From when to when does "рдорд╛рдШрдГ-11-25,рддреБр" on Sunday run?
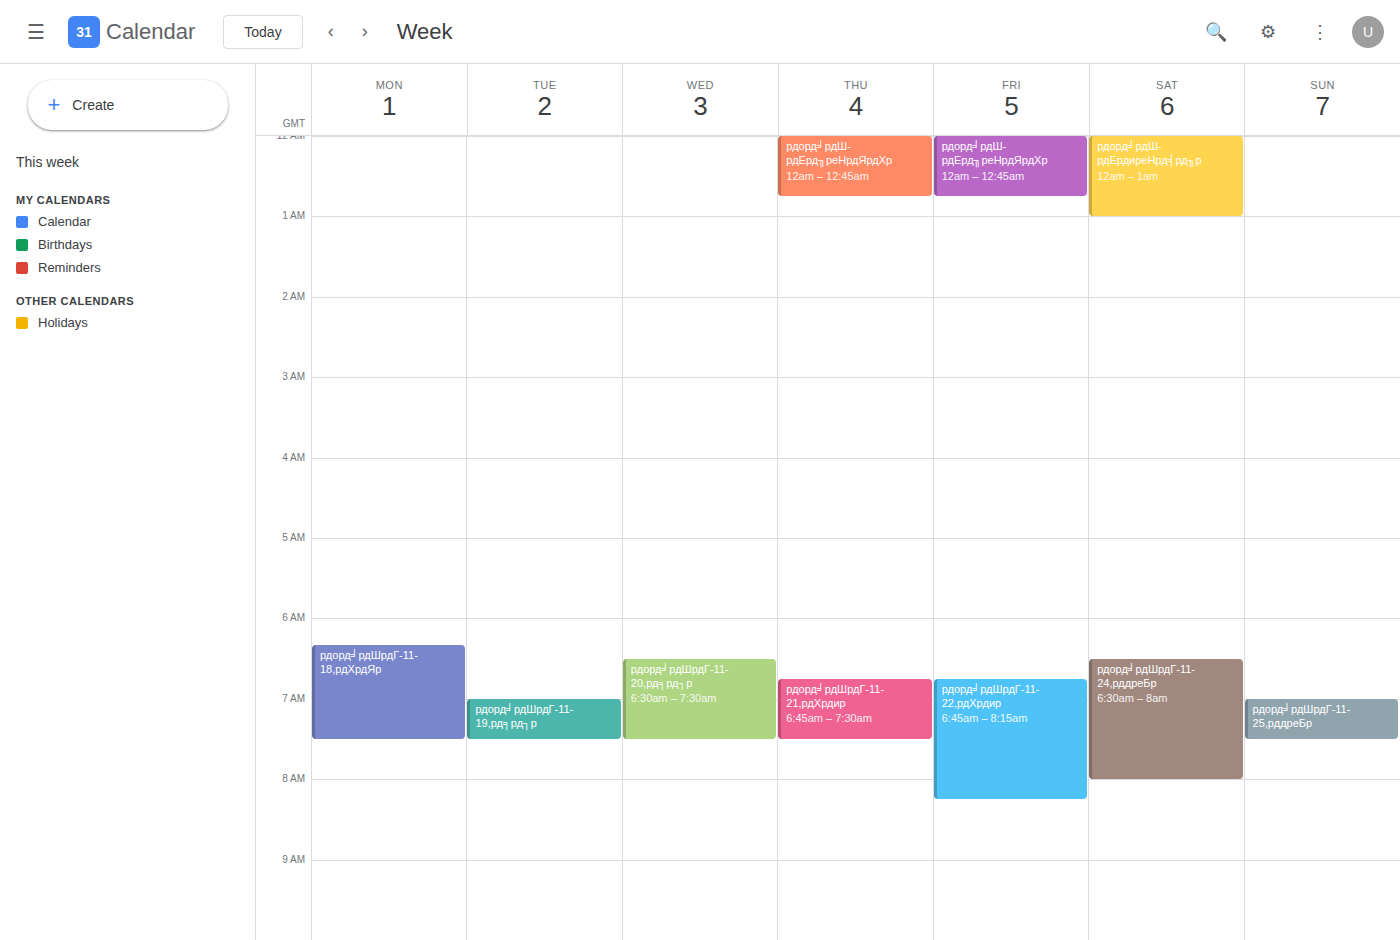
7:00 AM to 7:30 AM